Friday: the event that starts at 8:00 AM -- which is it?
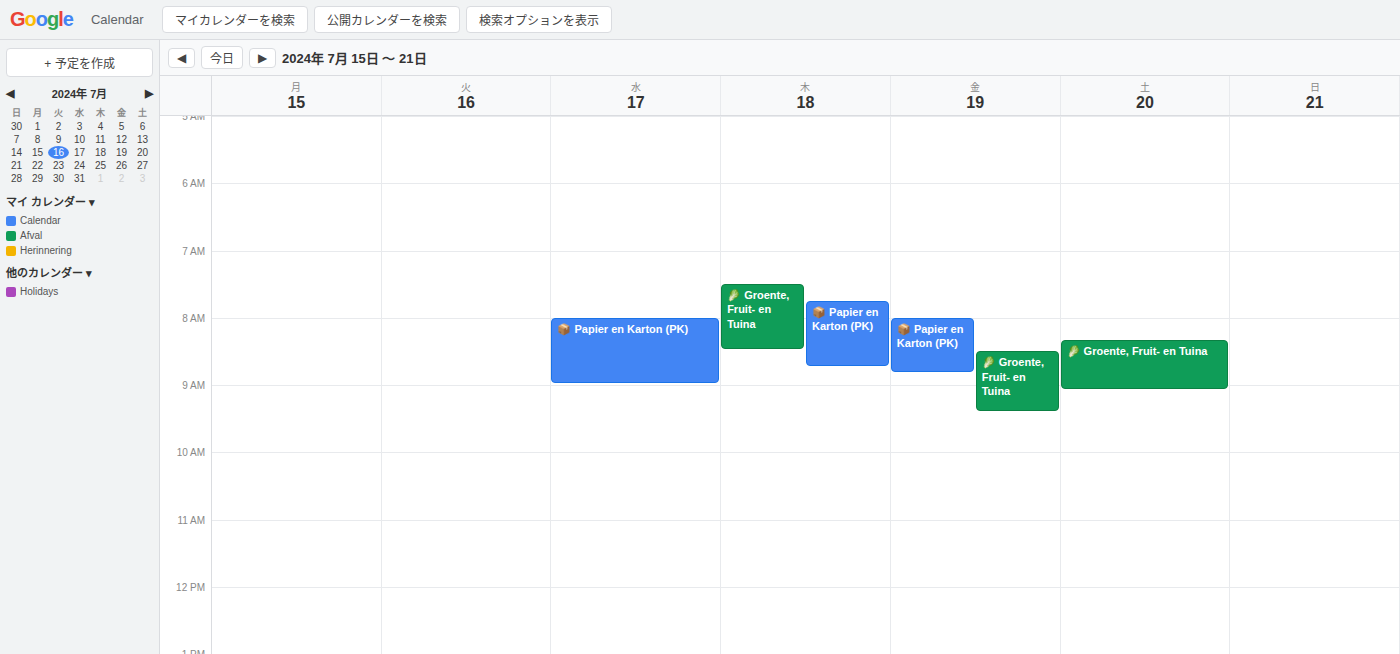
"📦 Papier en Karton (PK)"